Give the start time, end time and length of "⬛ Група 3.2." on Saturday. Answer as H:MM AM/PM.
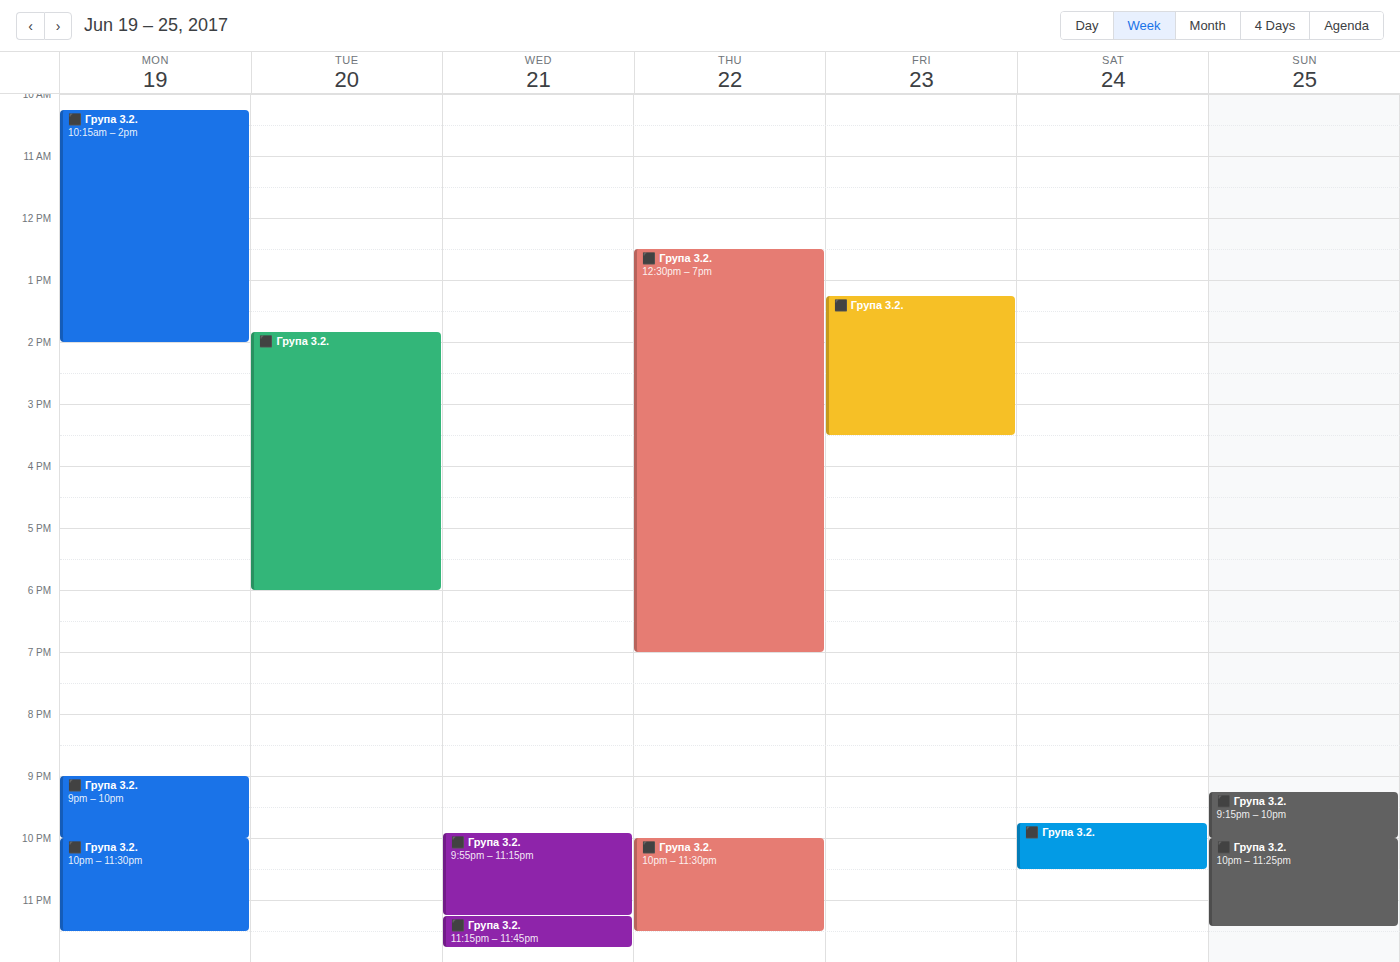
9:45 PM to 10:30 PM, 45 minutes